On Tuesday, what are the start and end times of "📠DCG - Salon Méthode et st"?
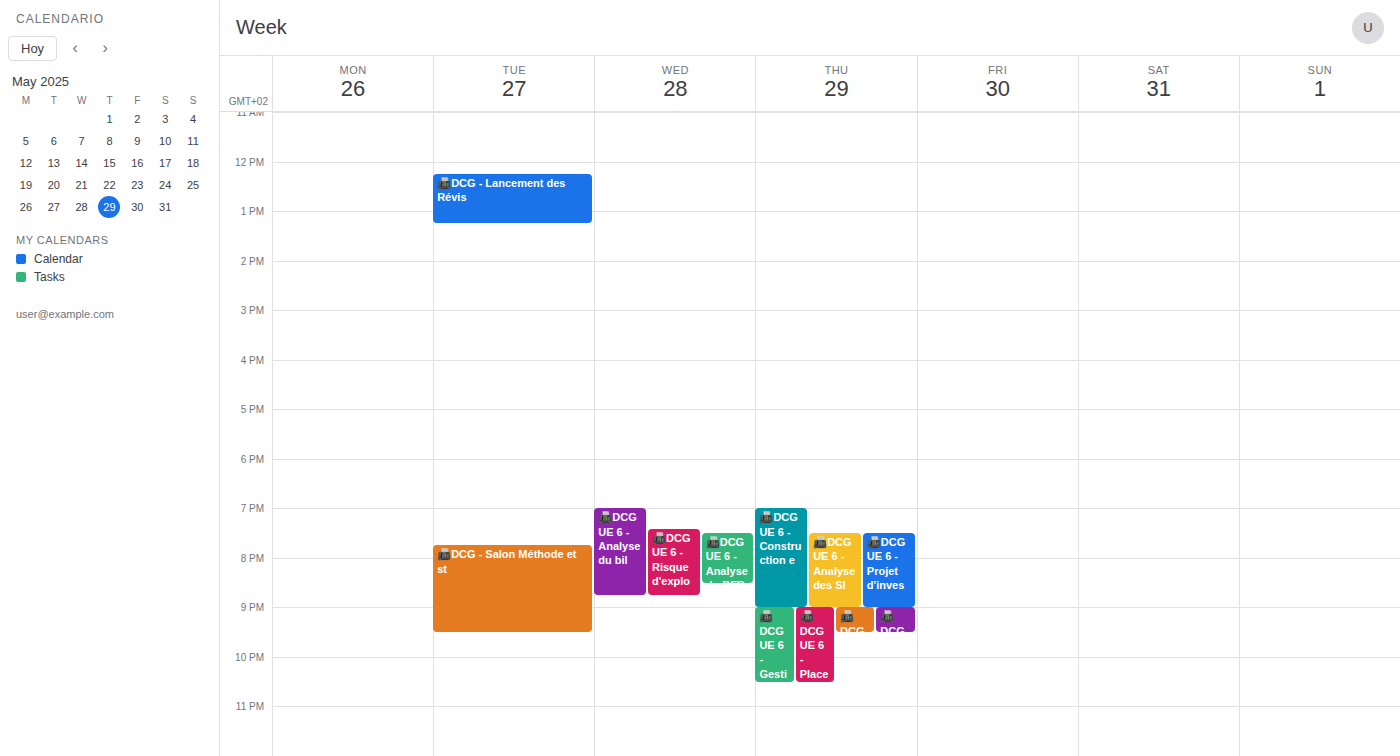
19:45 to 21:30